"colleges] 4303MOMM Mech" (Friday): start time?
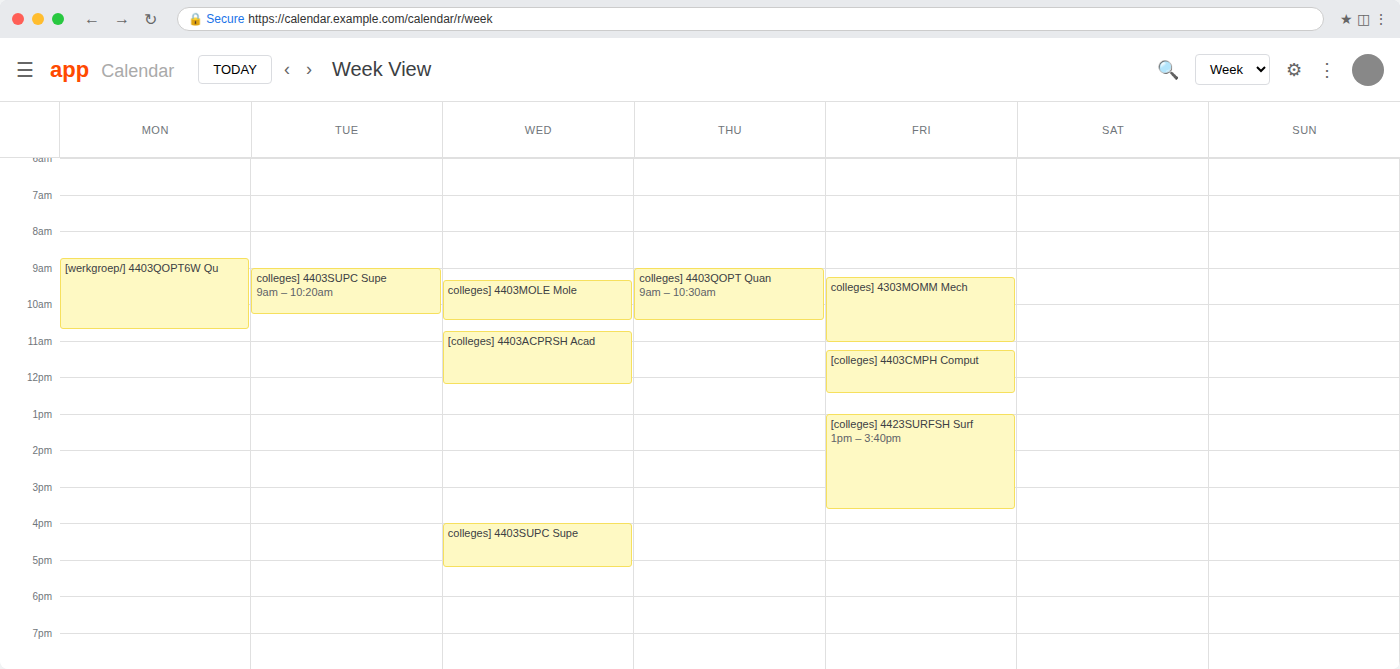
9:15 AM